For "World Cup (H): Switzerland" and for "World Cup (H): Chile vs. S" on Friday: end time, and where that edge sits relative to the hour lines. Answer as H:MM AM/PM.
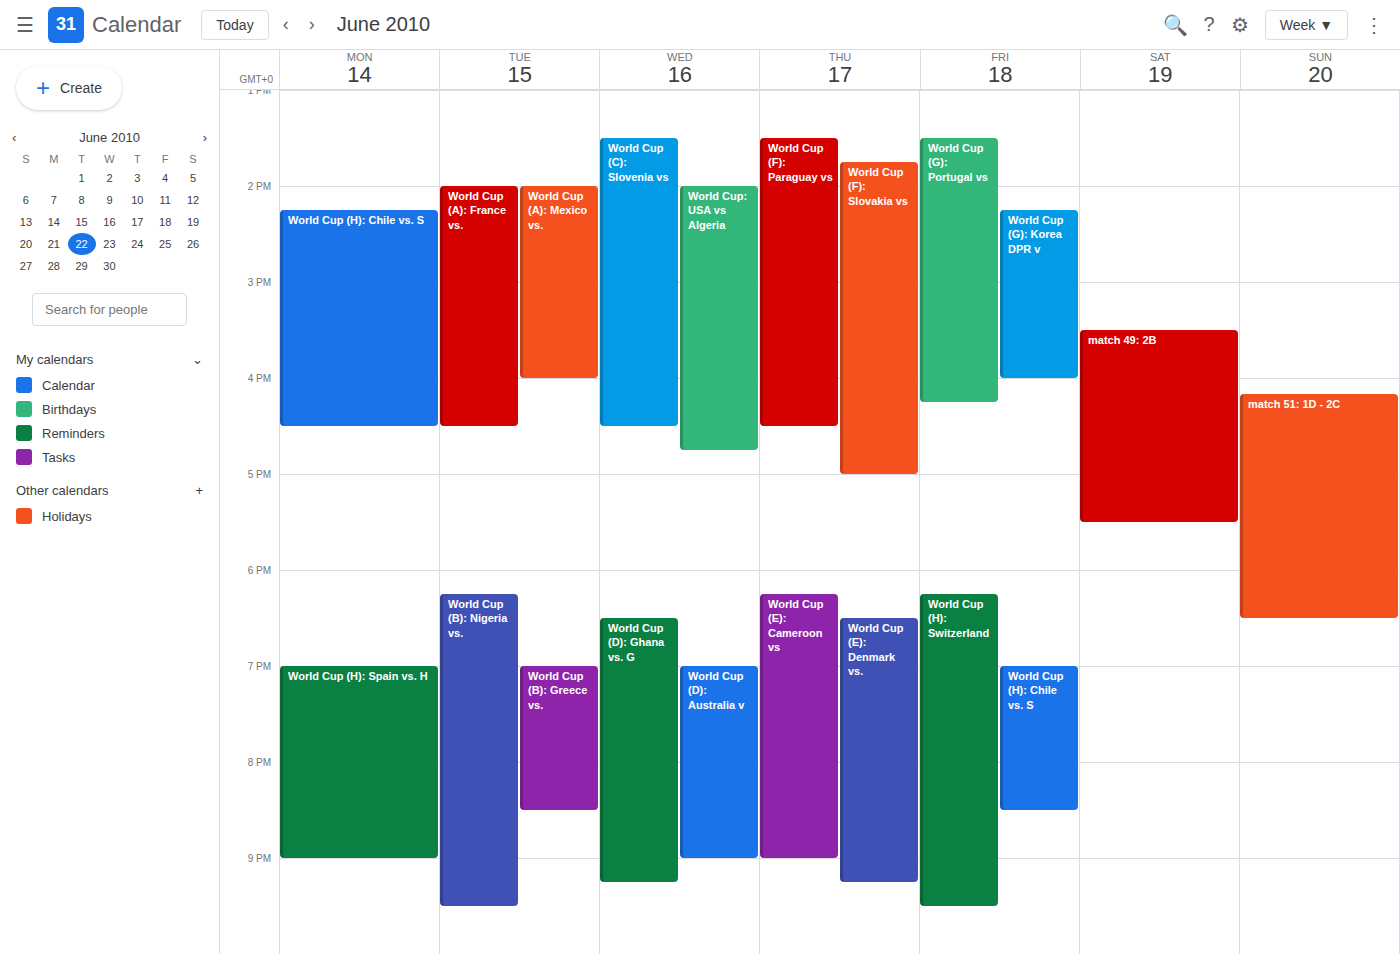
"World Cup (H): Switzerland": 9:30 PM, halfway between the 9 PM and 10 PM lines. "World Cup (H): Chile vs. S": 8:30 PM, halfway between the 8 PM and 9 PM lines.